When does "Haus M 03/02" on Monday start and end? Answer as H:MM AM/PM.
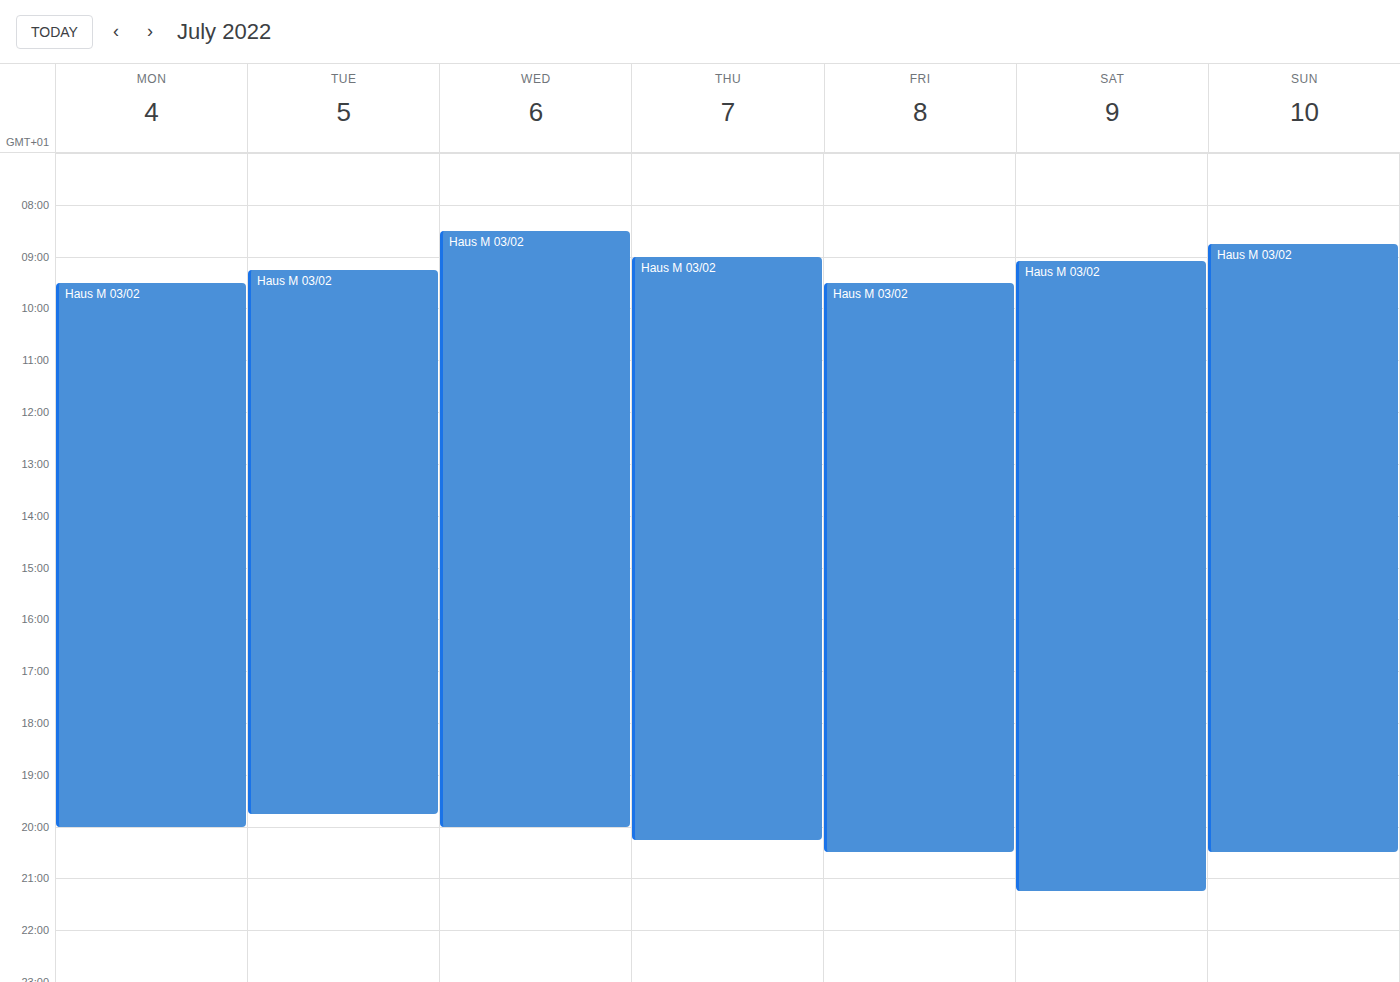
9:30 AM to 8:00 PM